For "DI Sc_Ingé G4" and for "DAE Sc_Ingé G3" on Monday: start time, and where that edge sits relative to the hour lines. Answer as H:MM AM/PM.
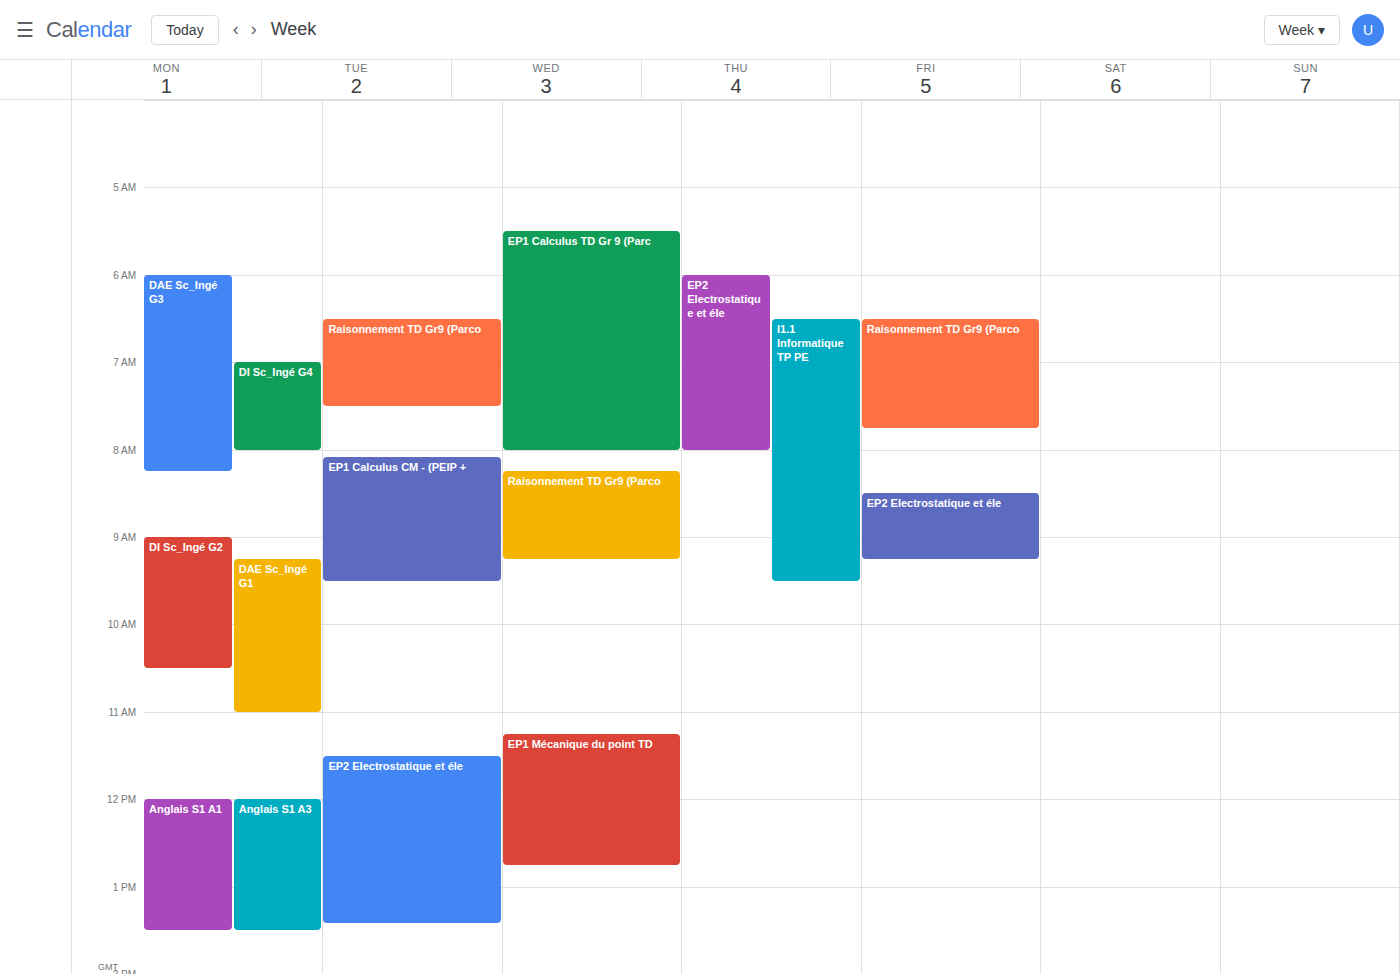
"DI Sc_Ingé G4": 7:00 AM, exactly on the 7 AM line. "DAE Sc_Ingé G3": 6:00 AM, exactly on the 6 AM line.